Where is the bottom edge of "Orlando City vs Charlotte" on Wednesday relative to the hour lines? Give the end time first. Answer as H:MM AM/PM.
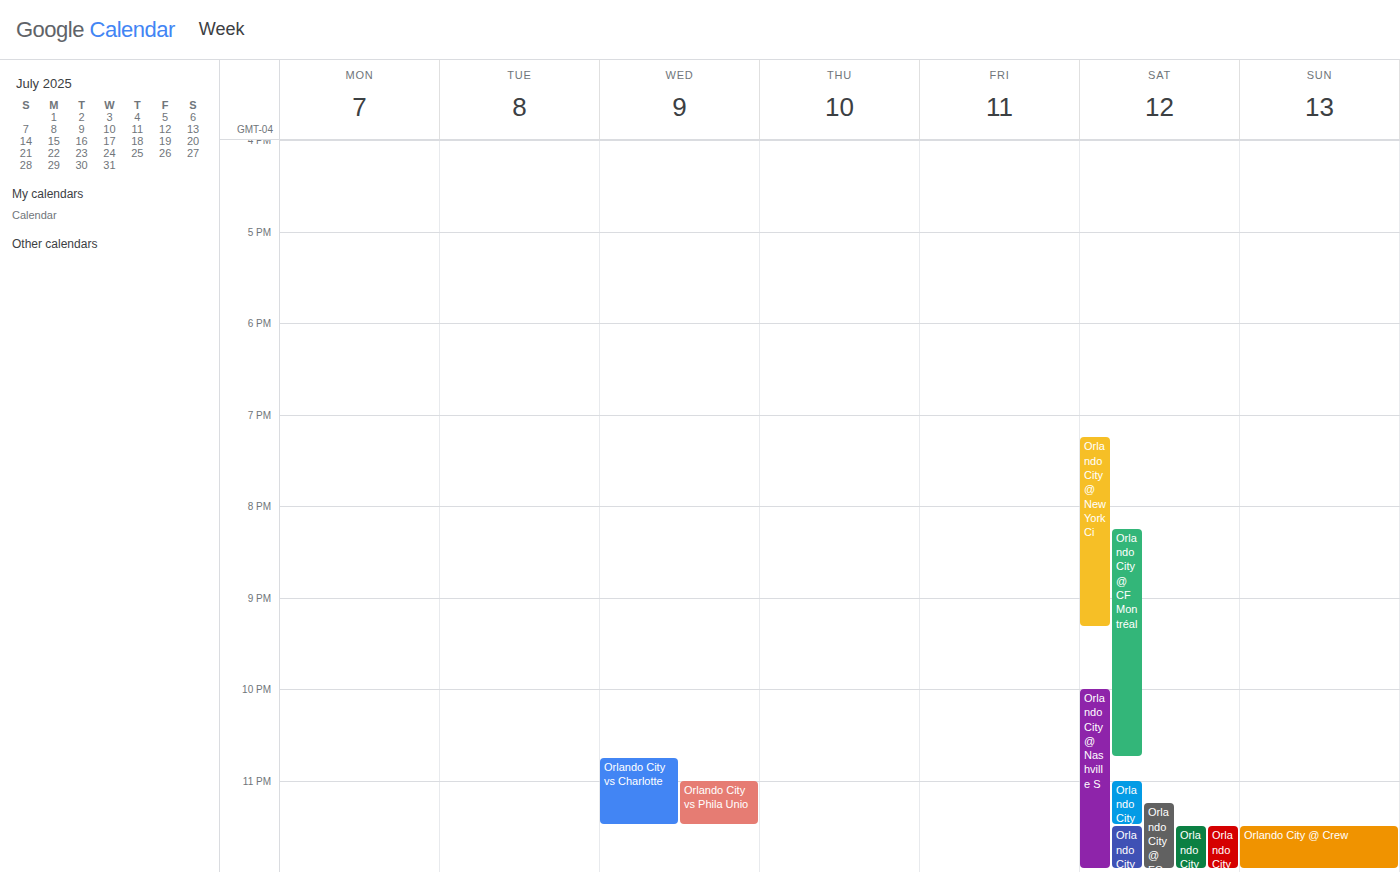
11:30 PM -- halfway between the 11 PM and 12 AM lines.